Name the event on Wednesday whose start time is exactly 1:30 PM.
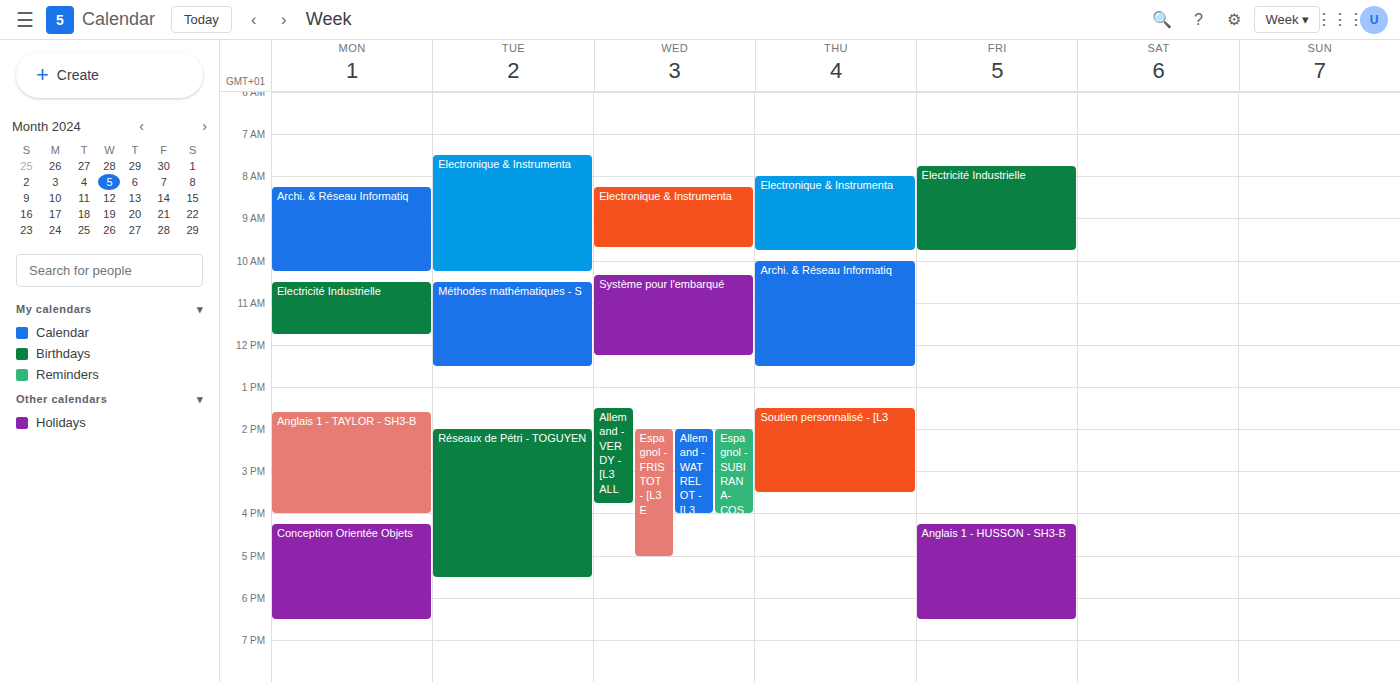
"Allemand - VERDY - [L3 ALL"